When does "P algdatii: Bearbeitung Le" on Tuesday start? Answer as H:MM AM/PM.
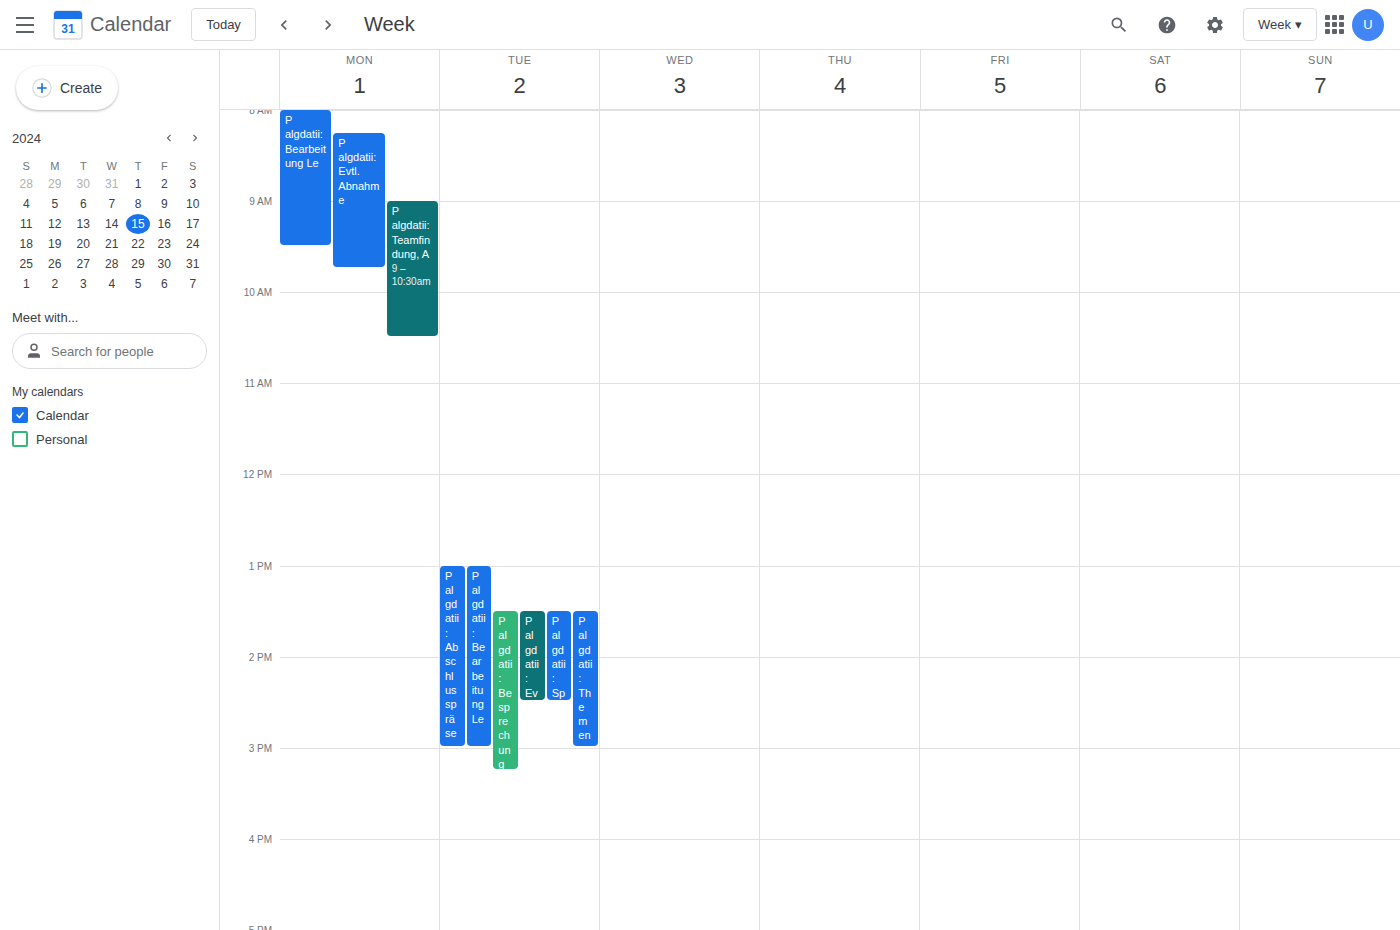
1:00 PM